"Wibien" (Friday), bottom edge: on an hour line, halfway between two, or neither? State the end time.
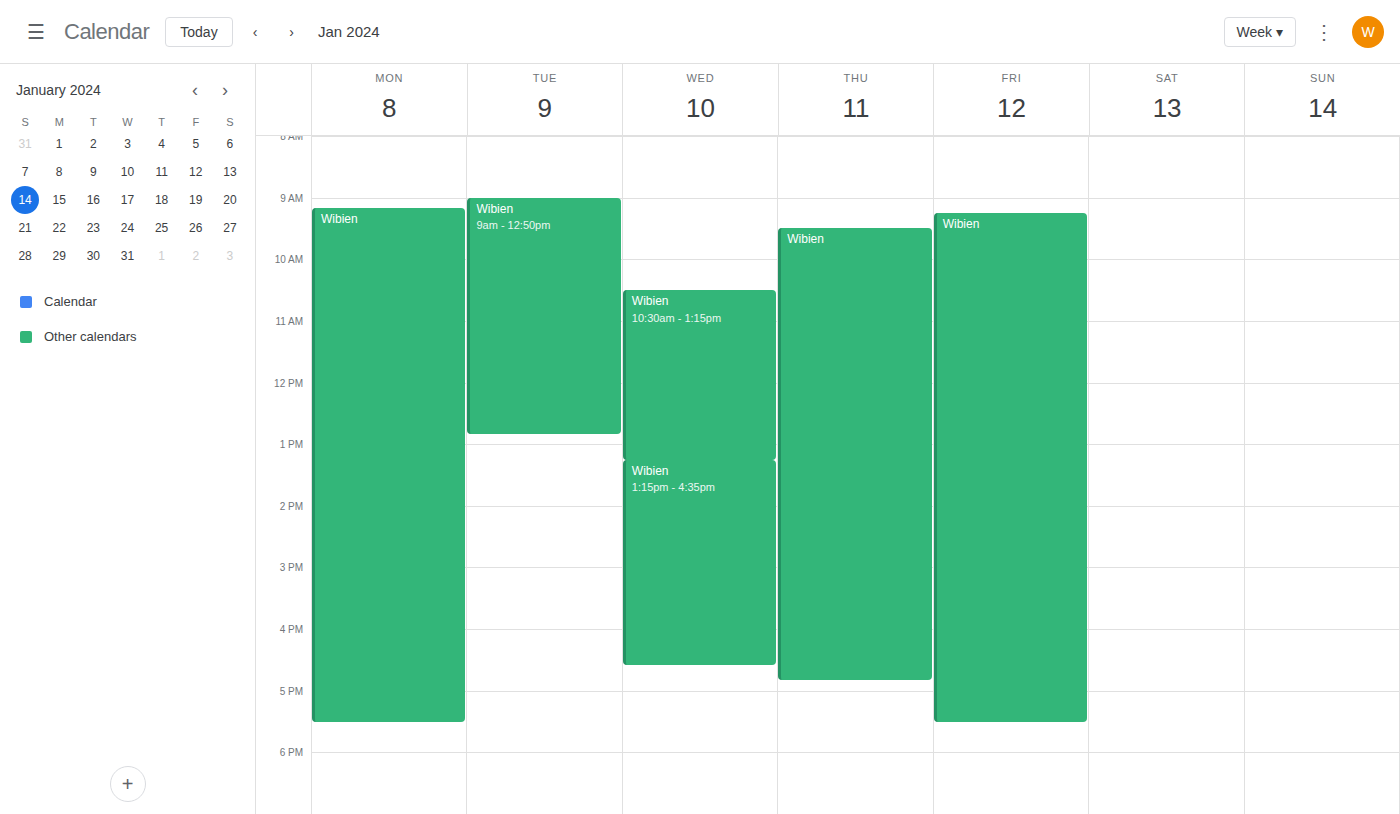
5:30 PM -- halfway between the 5 PM and 6 PM lines.